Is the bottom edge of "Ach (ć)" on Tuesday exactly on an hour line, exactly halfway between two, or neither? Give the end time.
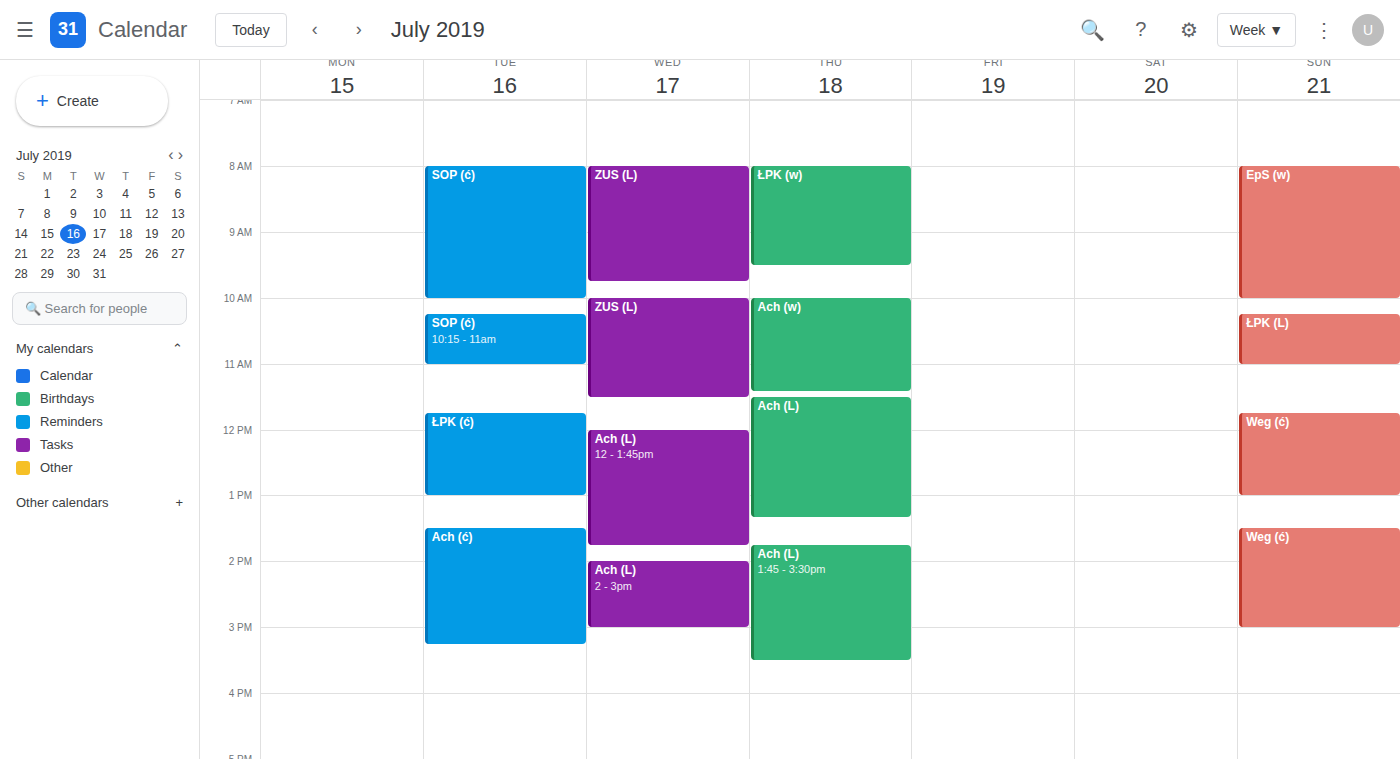
3:15 PM -- neither: a quarter of the way from the 3 PM line to the 4 PM line.